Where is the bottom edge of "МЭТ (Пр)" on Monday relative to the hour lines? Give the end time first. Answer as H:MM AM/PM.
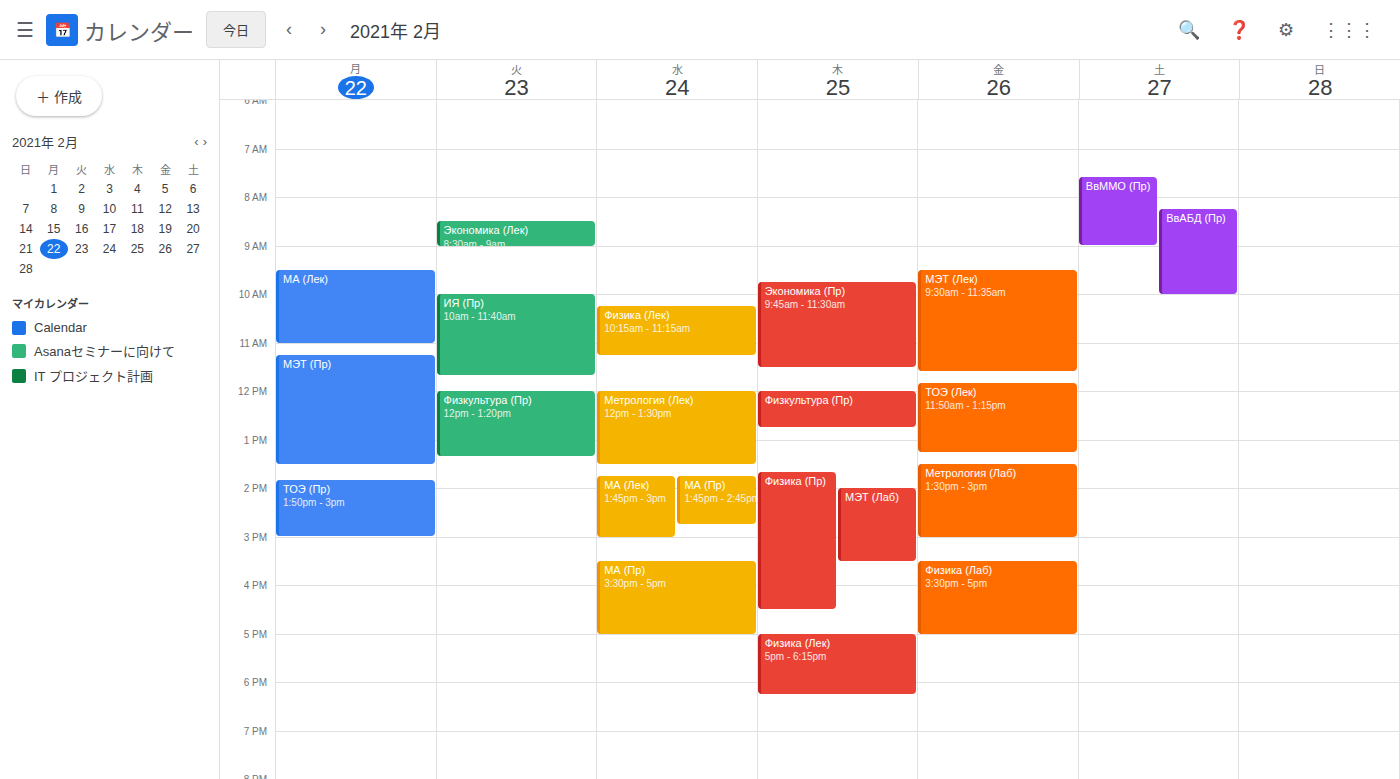
1:30 PM -- halfway between the 1 PM and 2 PM lines.